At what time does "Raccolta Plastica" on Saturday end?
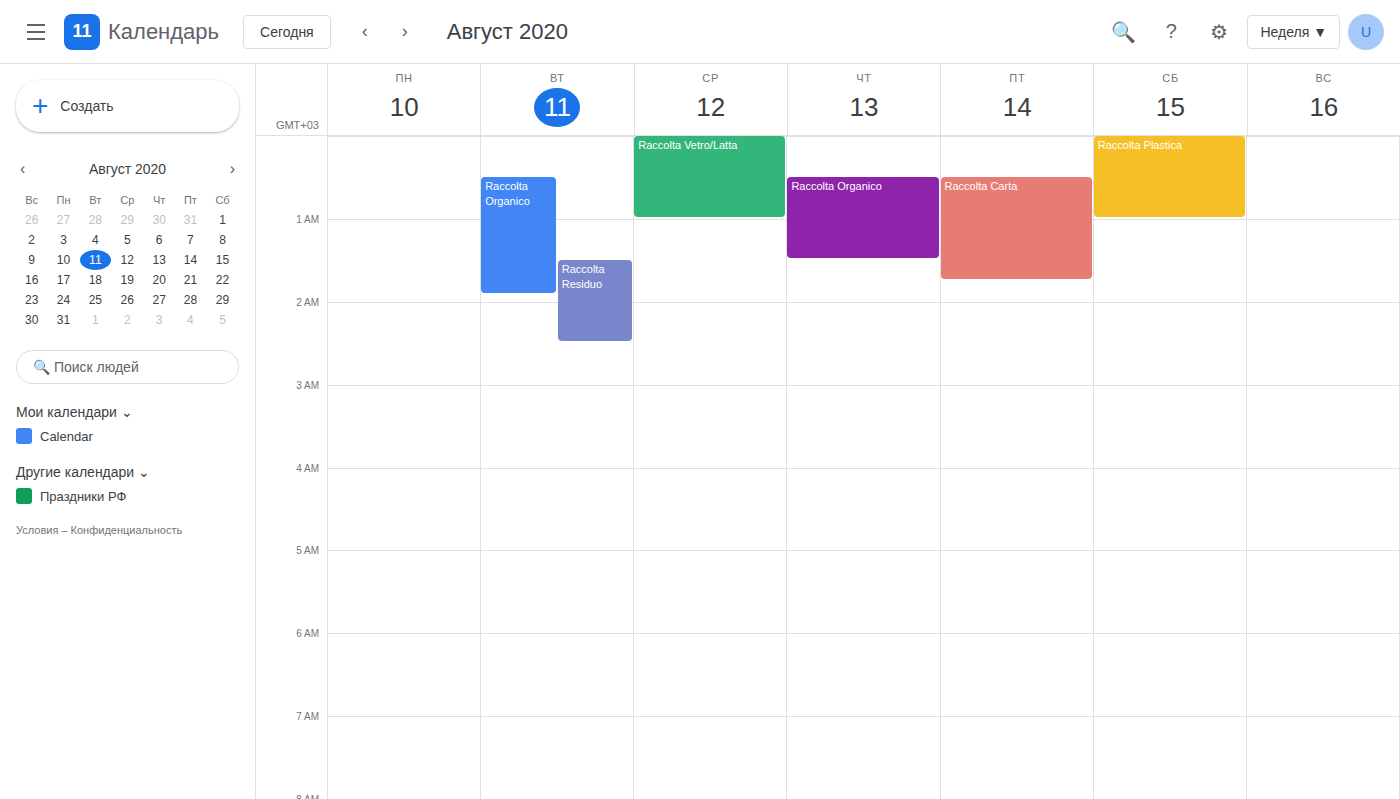
1:00 AM